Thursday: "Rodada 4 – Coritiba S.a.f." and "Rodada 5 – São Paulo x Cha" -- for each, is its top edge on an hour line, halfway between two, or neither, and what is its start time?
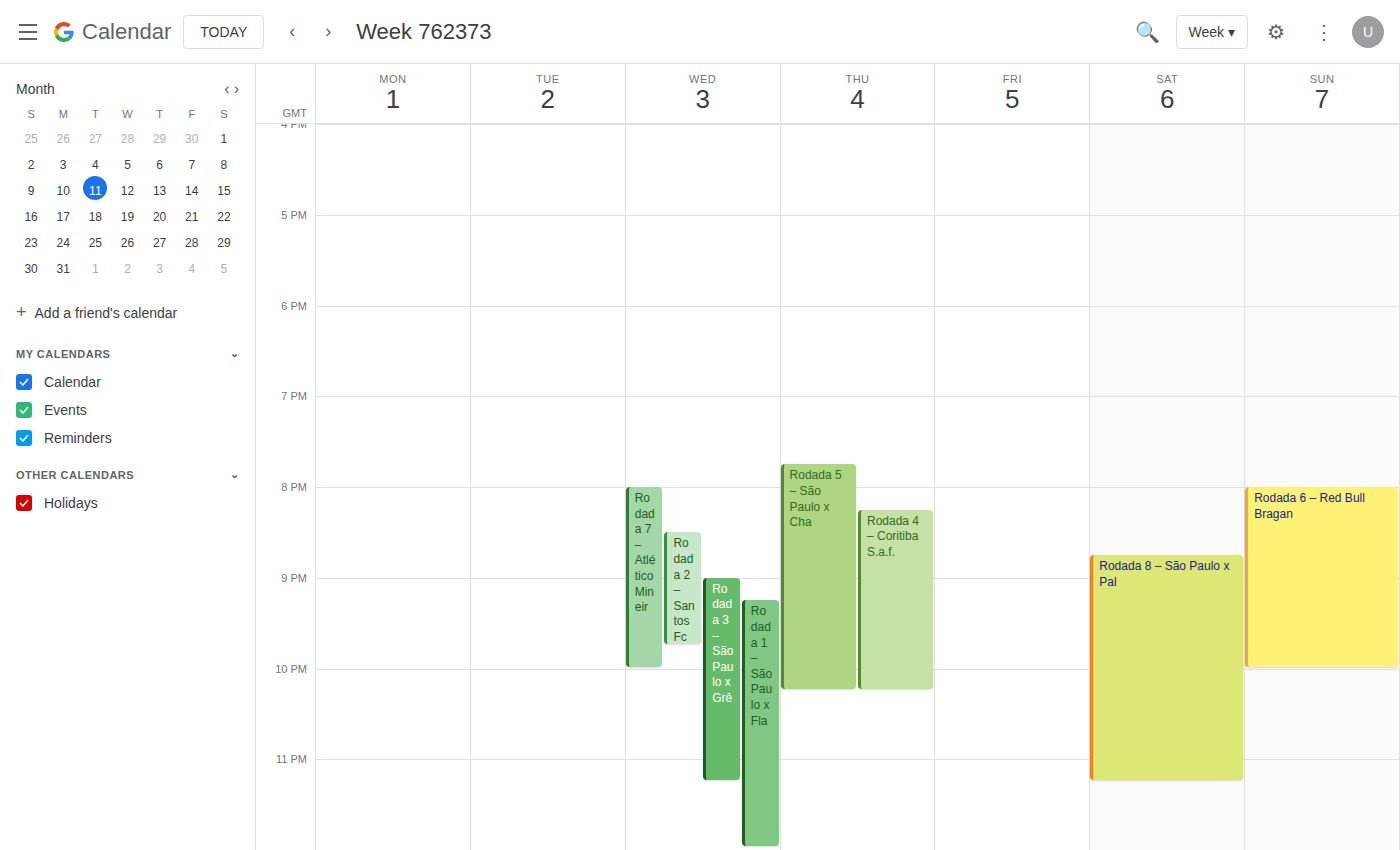
"Rodada 4 – Coritiba S.a.f.": 8:15 PM, neither: a quarter of the way from the 8 PM line to the 9 PM line. "Rodada 5 – São Paulo x Cha": 7:45 PM, neither: three quarters of the way from the 7 PM line to the 8 PM line.